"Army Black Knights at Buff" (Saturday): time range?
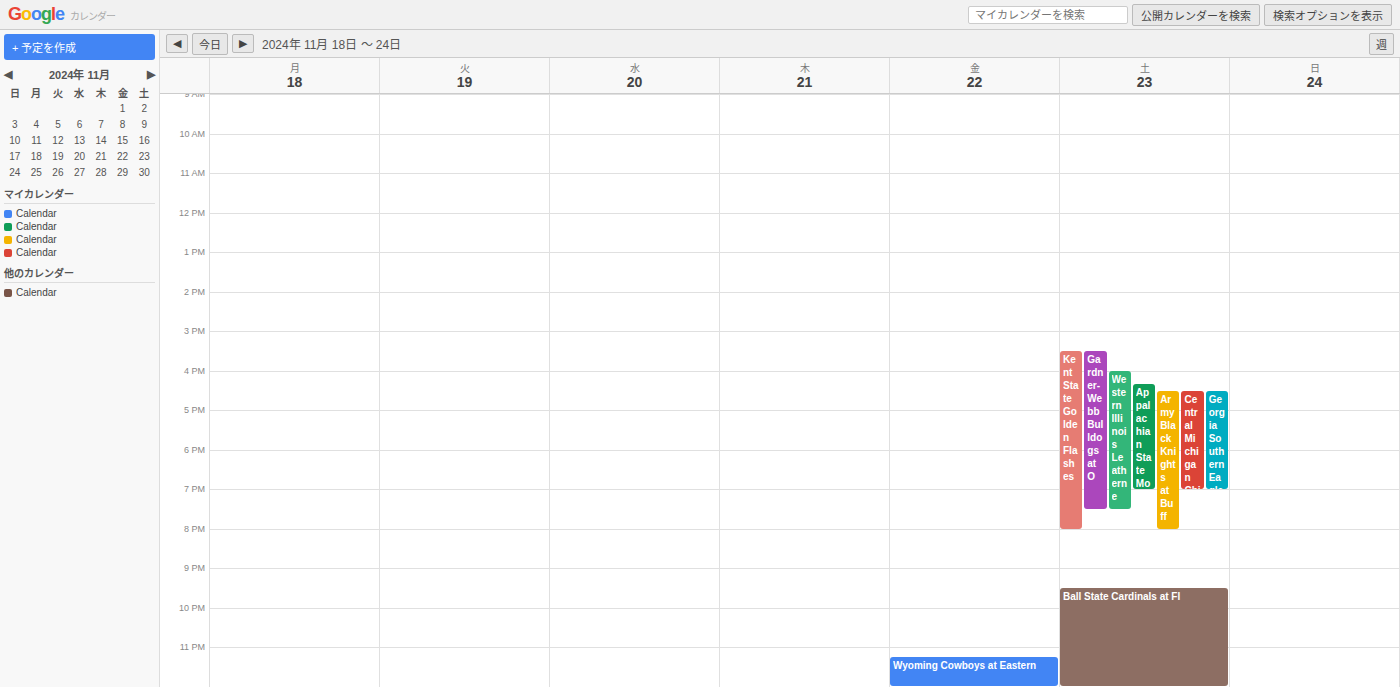
4:30 PM to 8:00 PM